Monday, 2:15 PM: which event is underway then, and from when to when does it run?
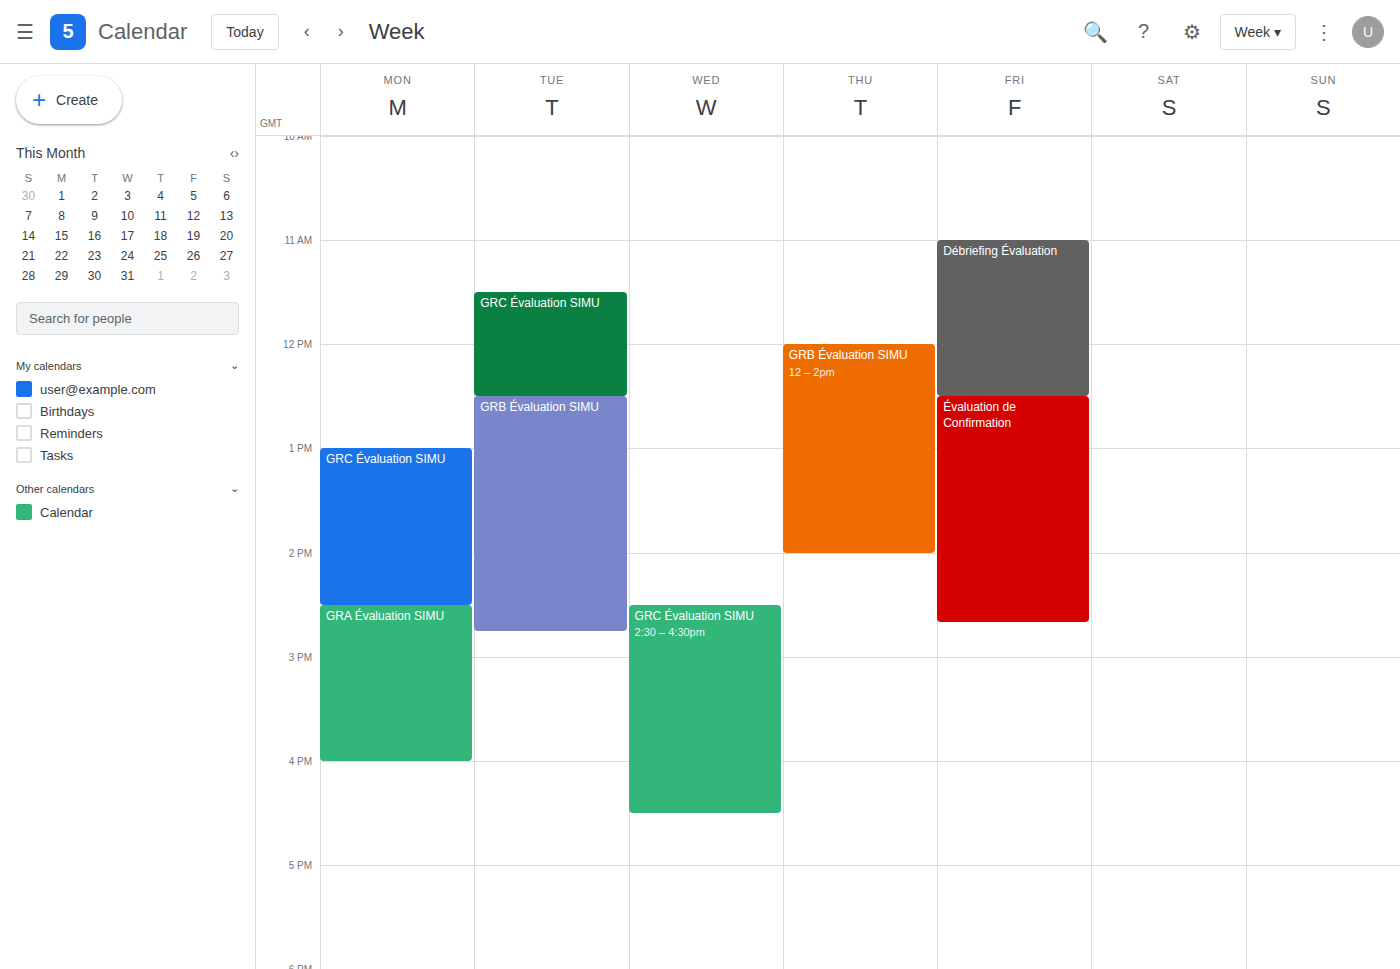
"GRC Évaluation SIMU", 1:00 PM to 2:30 PM